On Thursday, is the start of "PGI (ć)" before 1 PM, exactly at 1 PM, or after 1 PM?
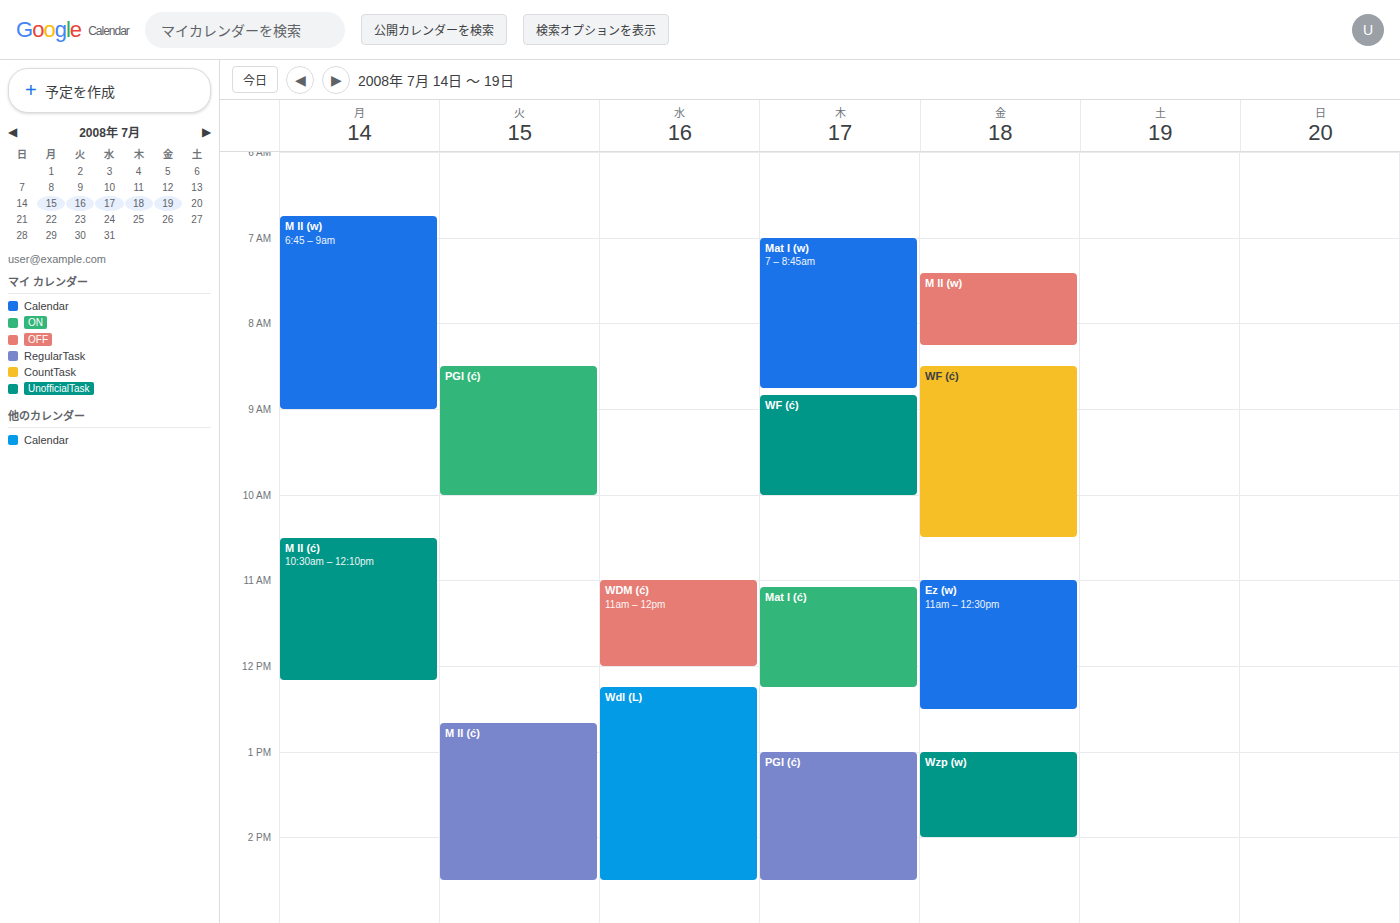
1:00 PM -- exactly at 1 PM, on the 1 PM line.